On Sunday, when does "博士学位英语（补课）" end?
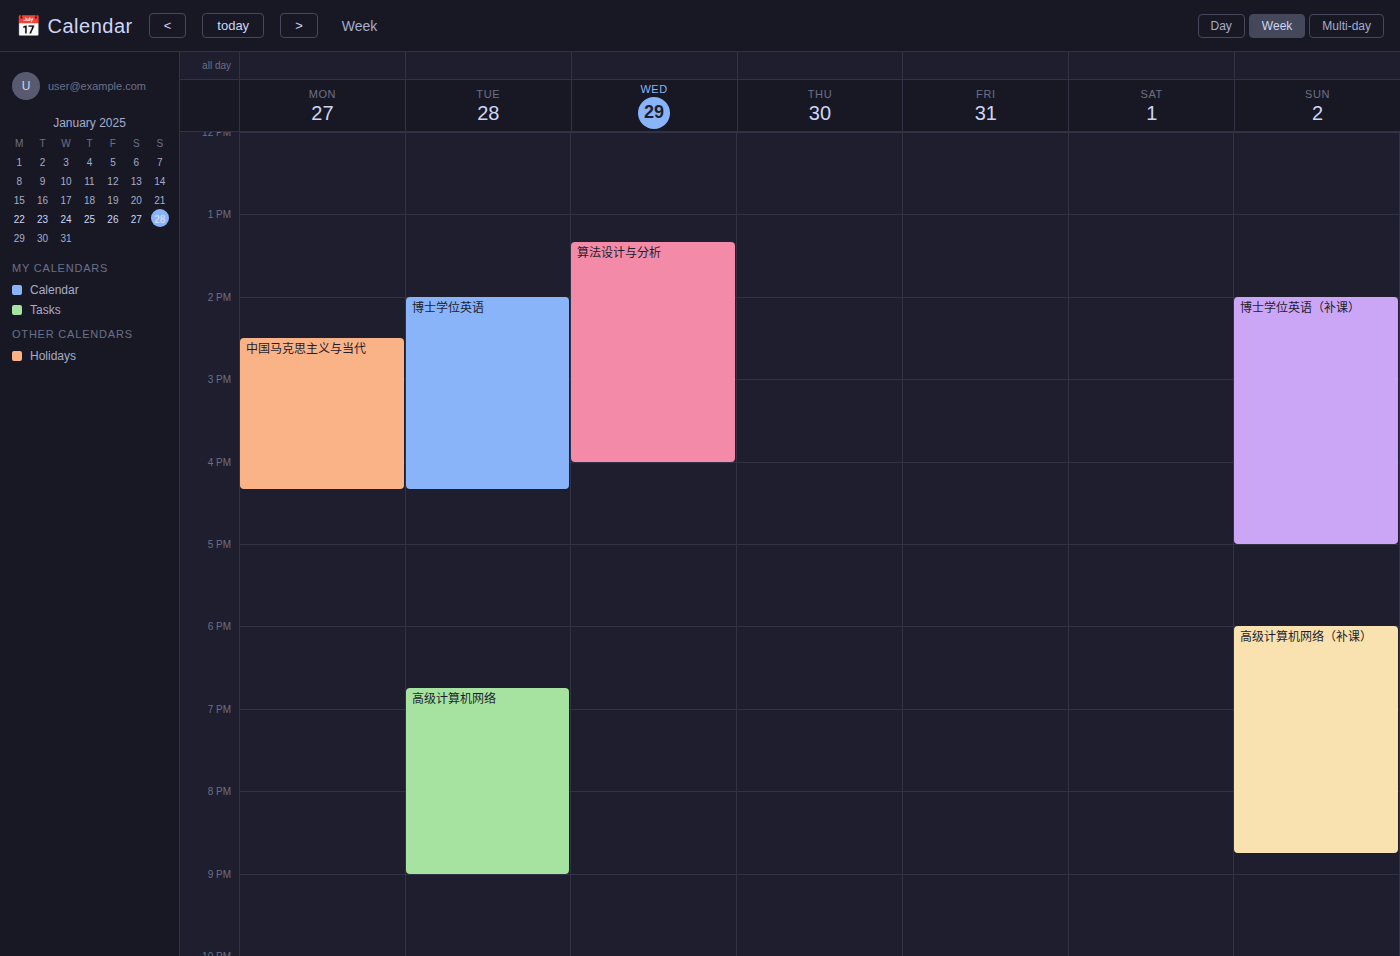
5:00 PM